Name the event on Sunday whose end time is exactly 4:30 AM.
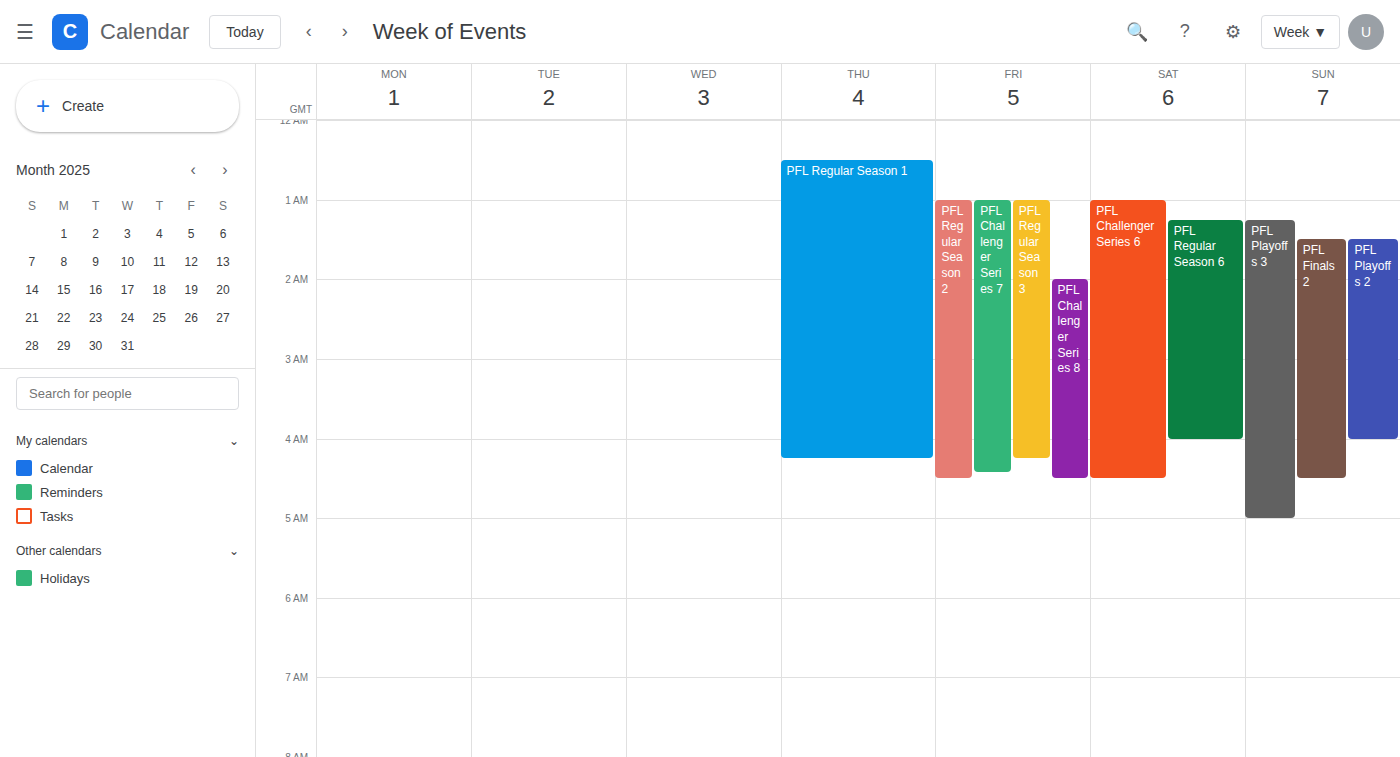
"PFL Finals 2"